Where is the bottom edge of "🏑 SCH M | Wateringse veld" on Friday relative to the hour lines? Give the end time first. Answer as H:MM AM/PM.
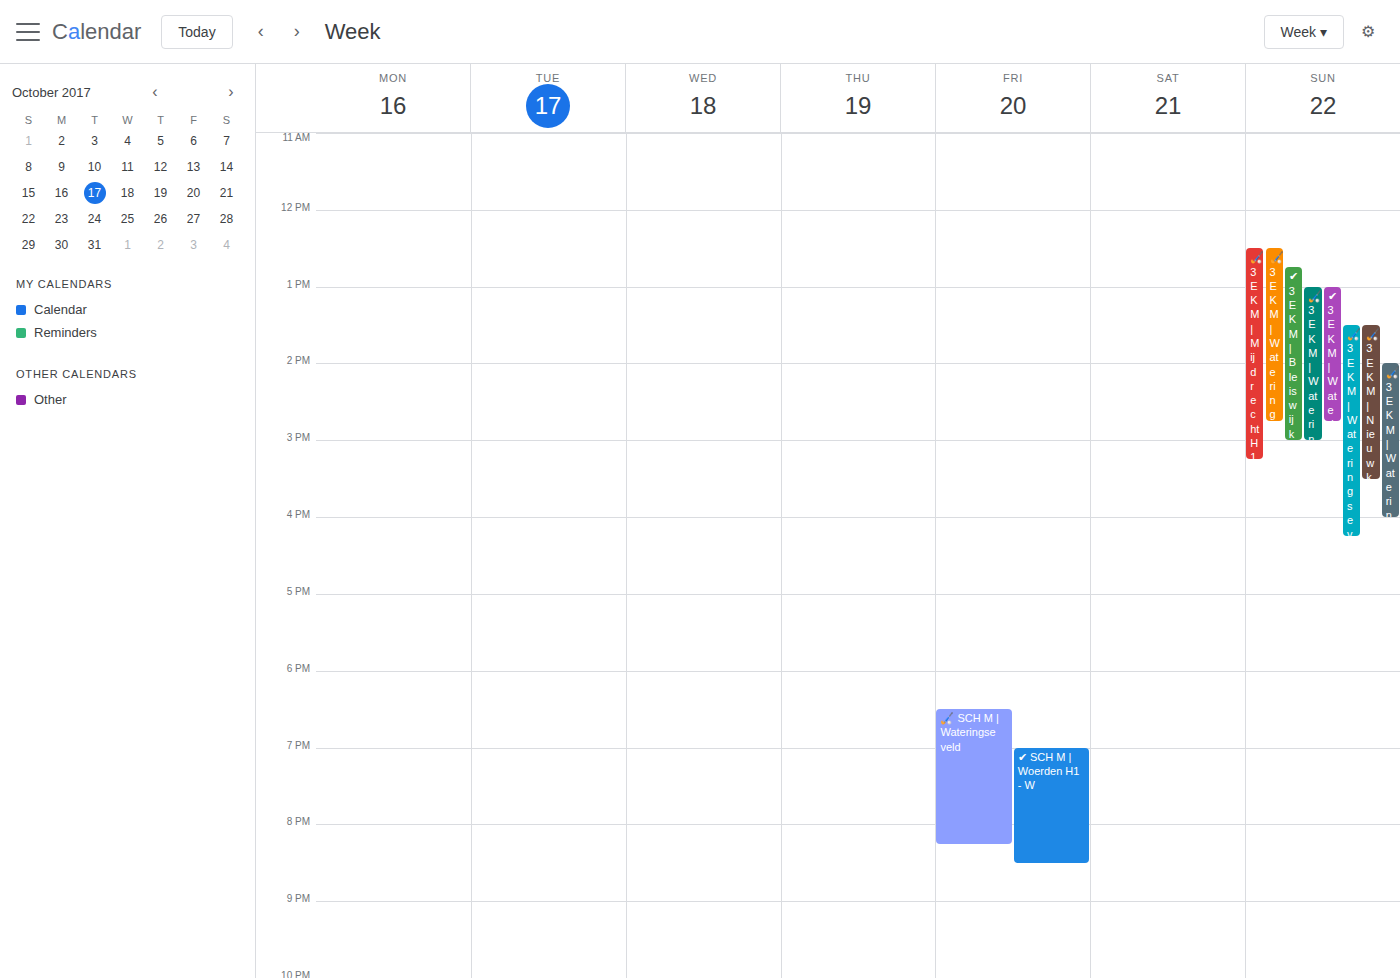
8:15 PM -- neither: a quarter of the way from the 8 PM line to the 9 PM line.